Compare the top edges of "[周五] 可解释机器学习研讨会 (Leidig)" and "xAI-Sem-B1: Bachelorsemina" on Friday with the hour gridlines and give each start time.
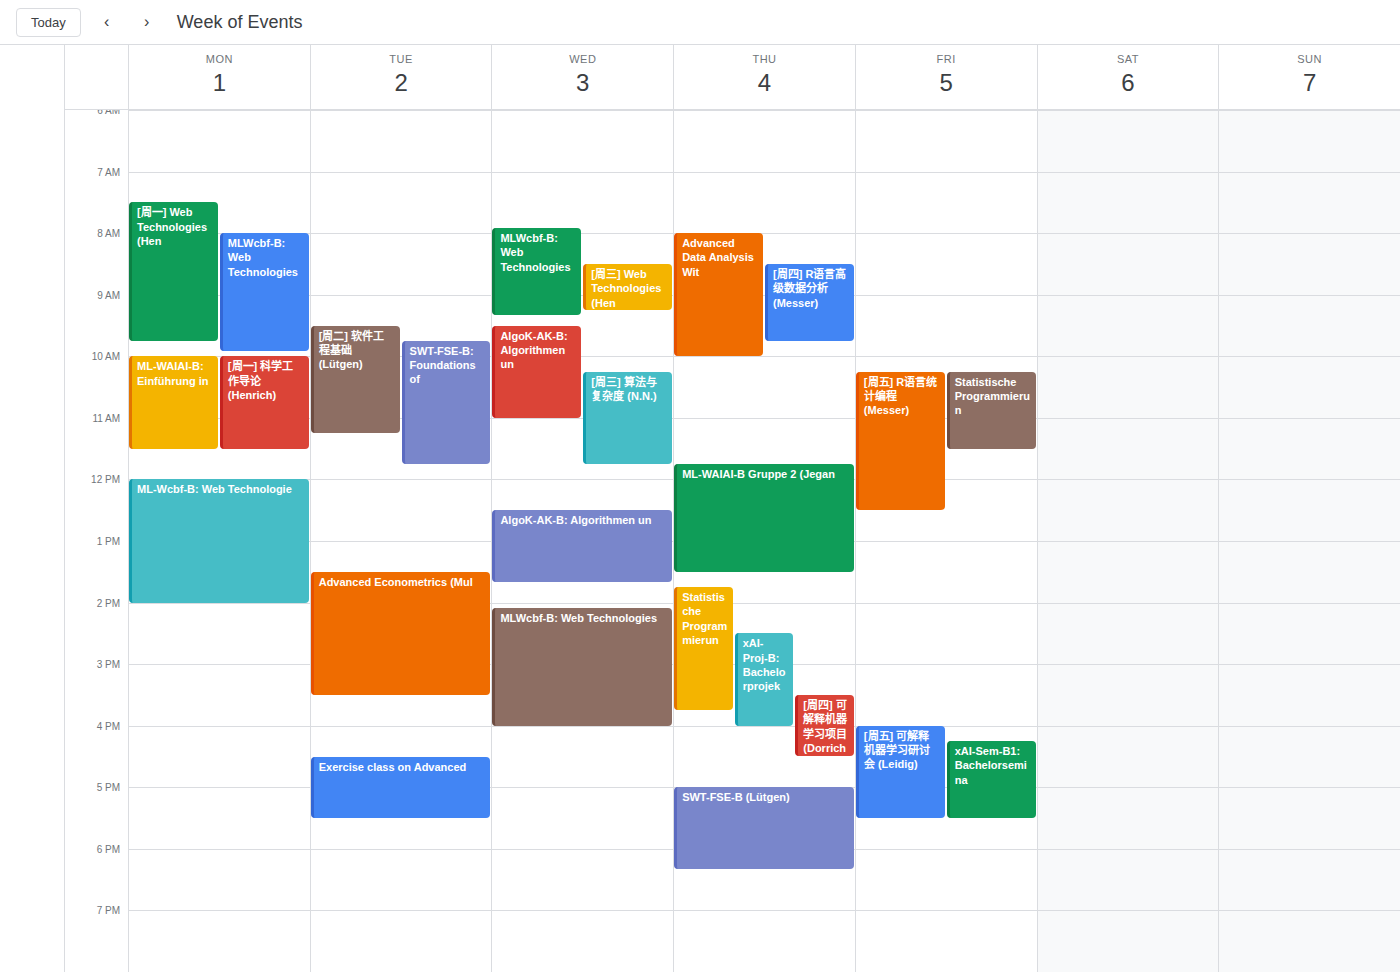
"[周五] 可解释机器学习研讨会 (Leidig)": 4:00 PM, exactly on the 4 PM line. "xAI-Sem-B1: Bachelorsemina": 4:15 PM, neither: a quarter of the way from the 4 PM line to the 5 PM line.